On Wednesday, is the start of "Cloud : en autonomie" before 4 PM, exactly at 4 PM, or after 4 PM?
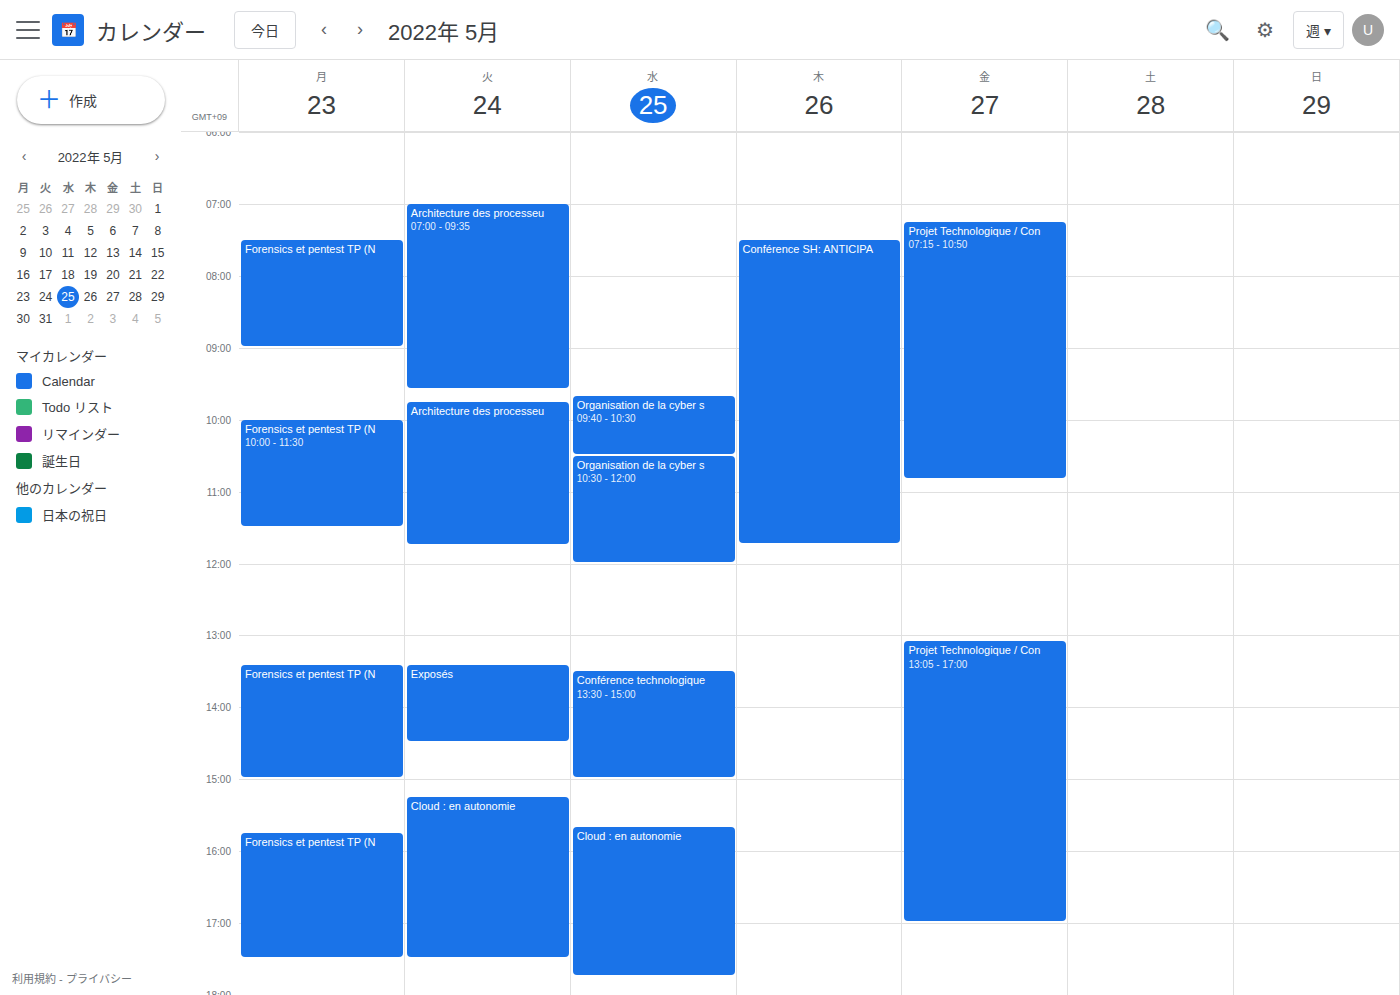
3:40 PM -- before 4 PM, 20 minutes above the 4 PM line.